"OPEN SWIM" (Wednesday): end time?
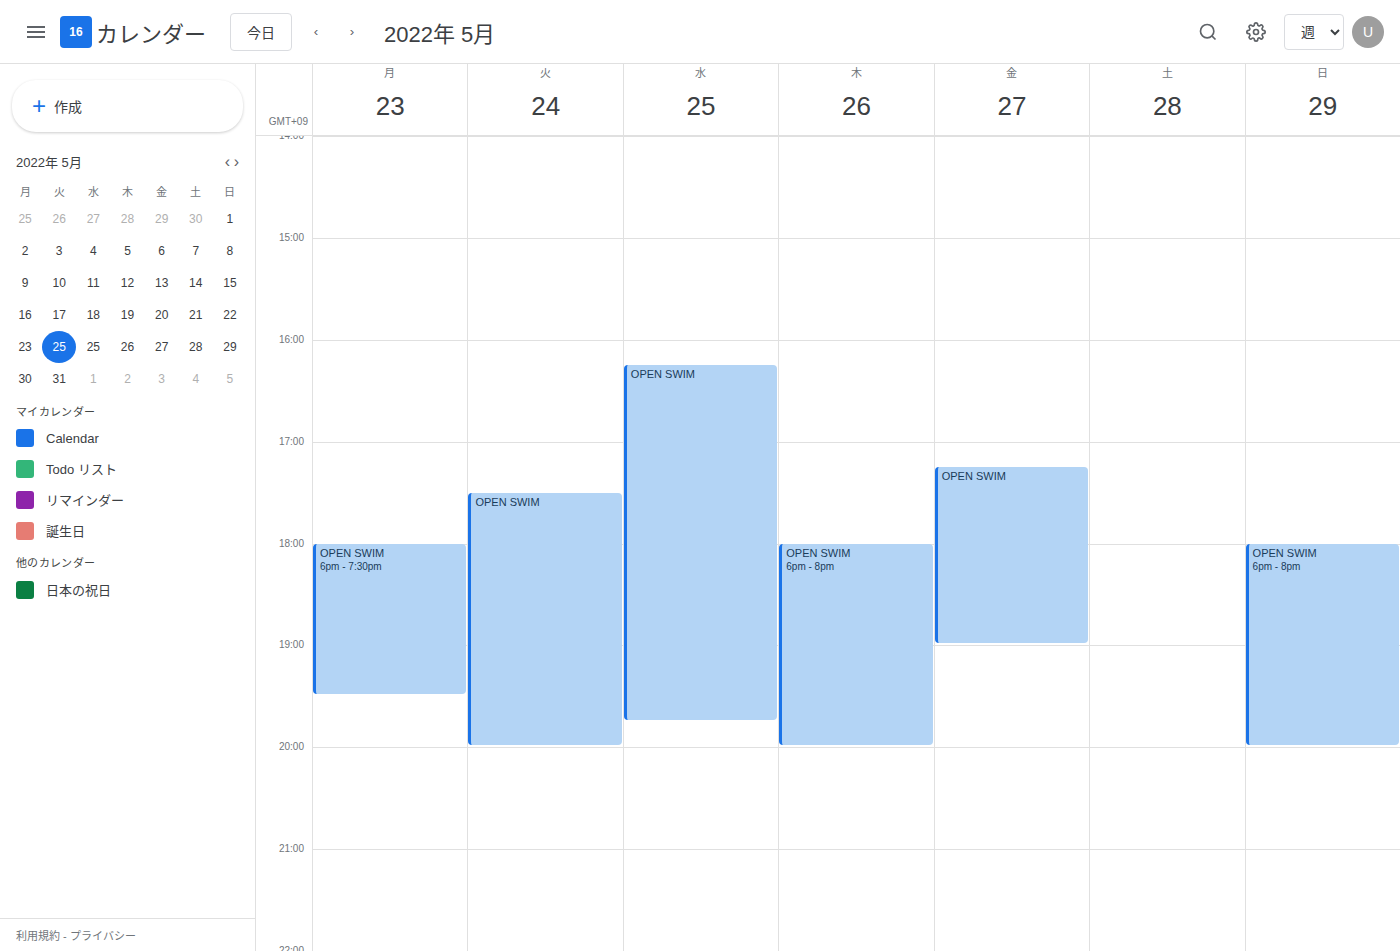
19:45